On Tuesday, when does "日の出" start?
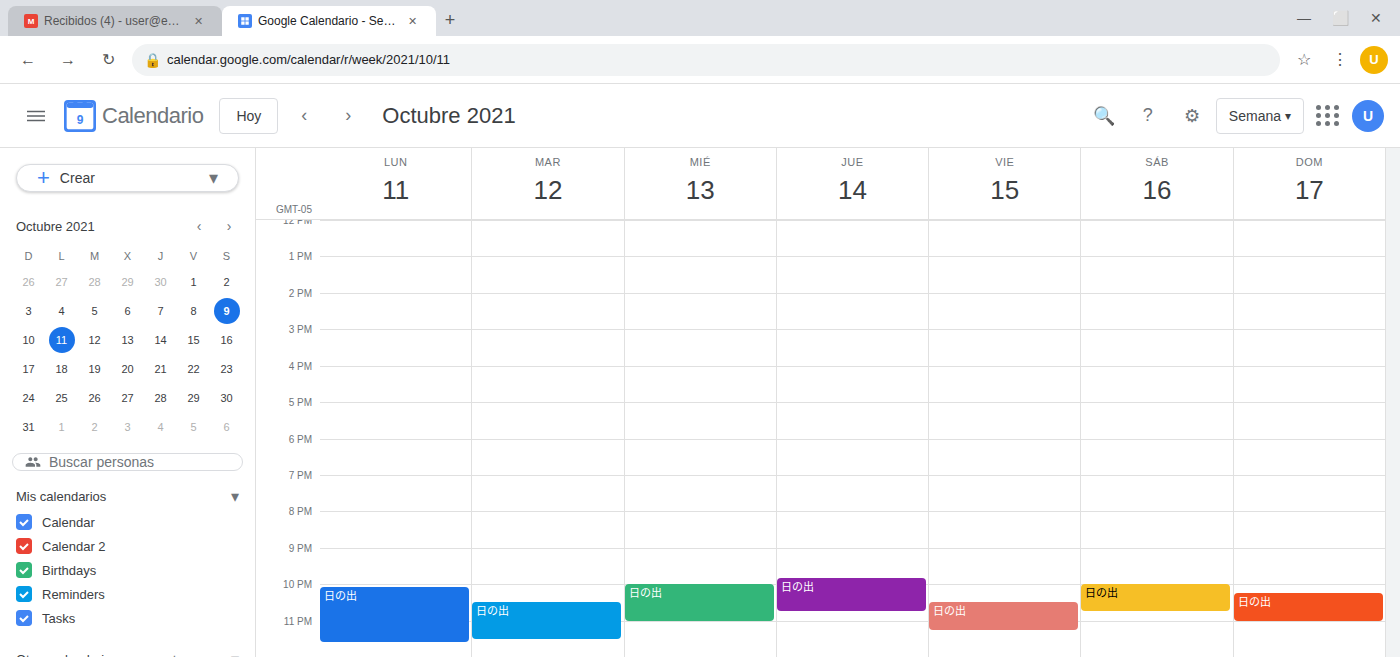
10:30 PM